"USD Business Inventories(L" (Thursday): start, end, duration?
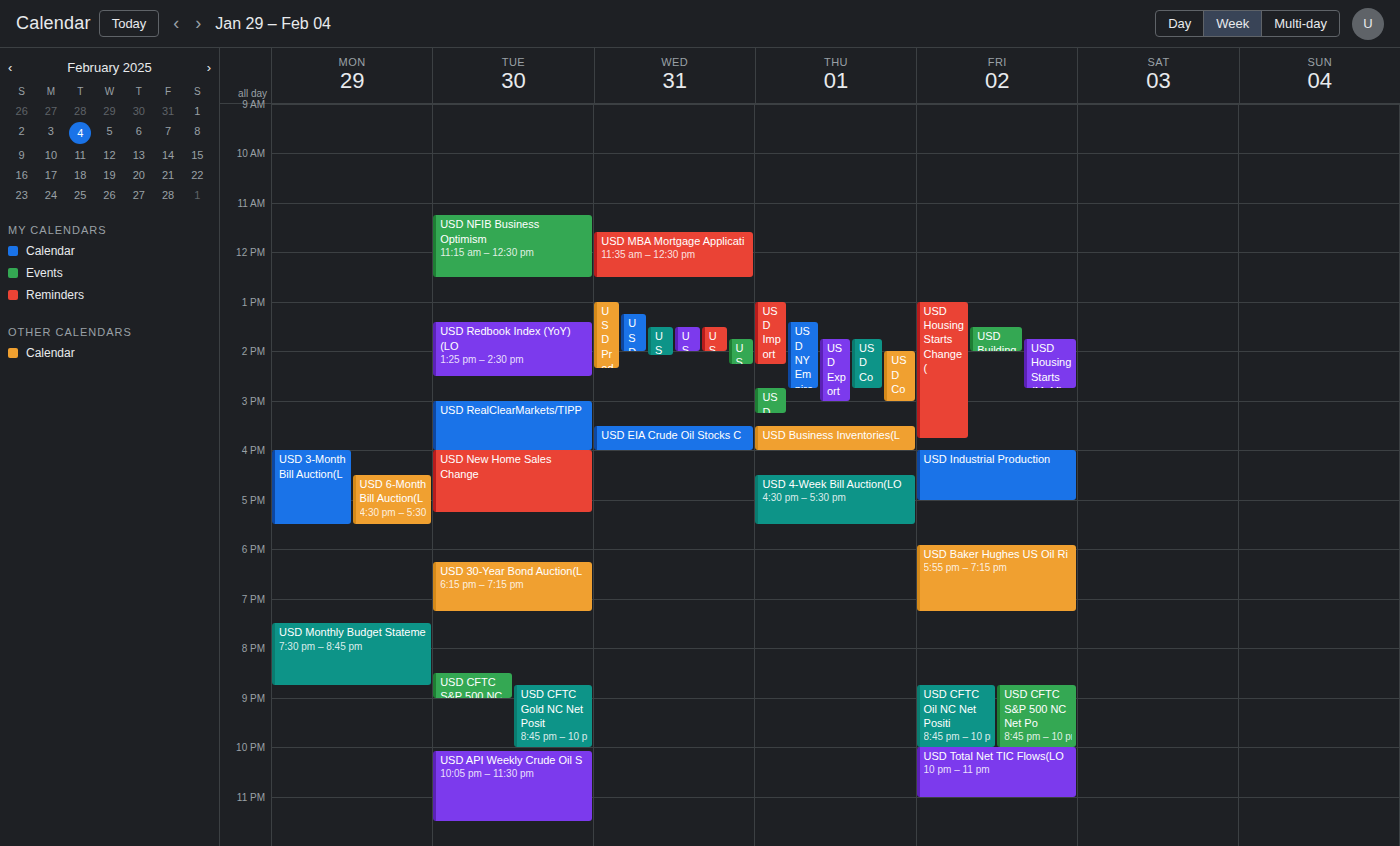
15:30 to 16:00, 30 minutes